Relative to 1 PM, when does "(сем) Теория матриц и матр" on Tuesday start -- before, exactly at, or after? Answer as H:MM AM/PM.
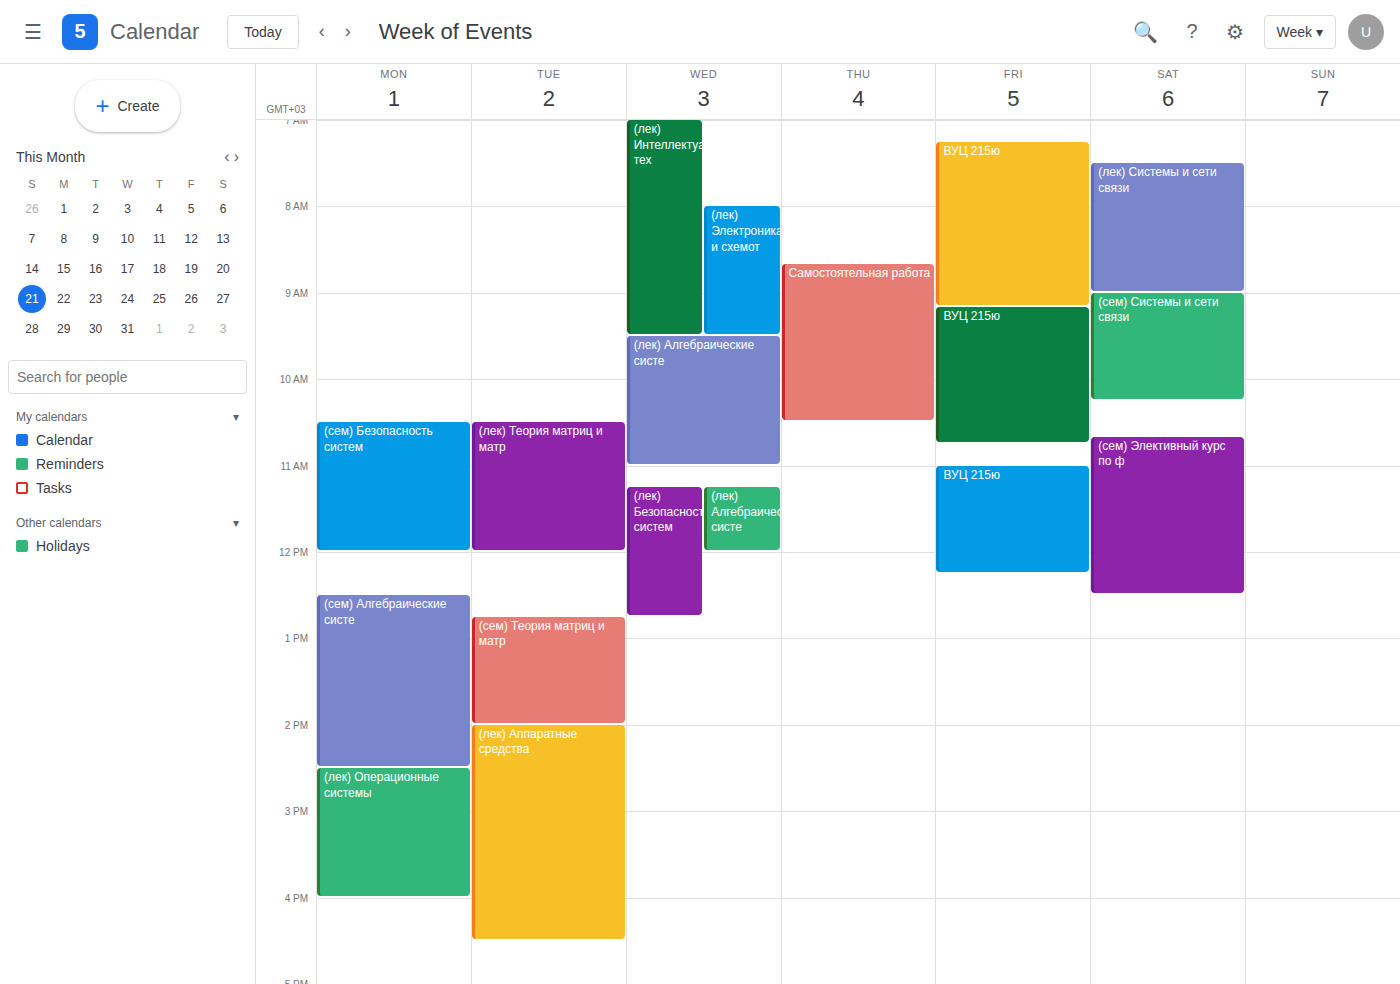
12:45 PM -- before 1 PM, 15 minutes above the 1 PM line.